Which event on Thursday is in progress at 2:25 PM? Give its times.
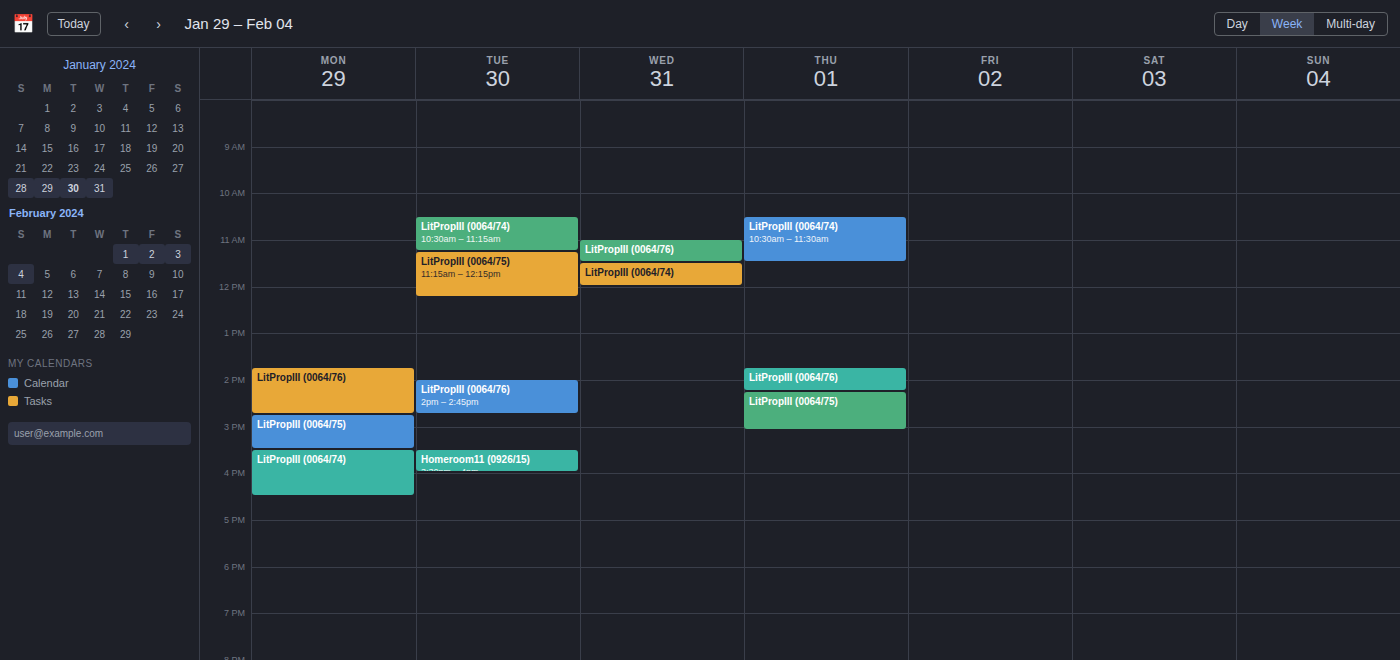
"LitPropIII (0064/75)", 2:15 PM to 3:05 PM